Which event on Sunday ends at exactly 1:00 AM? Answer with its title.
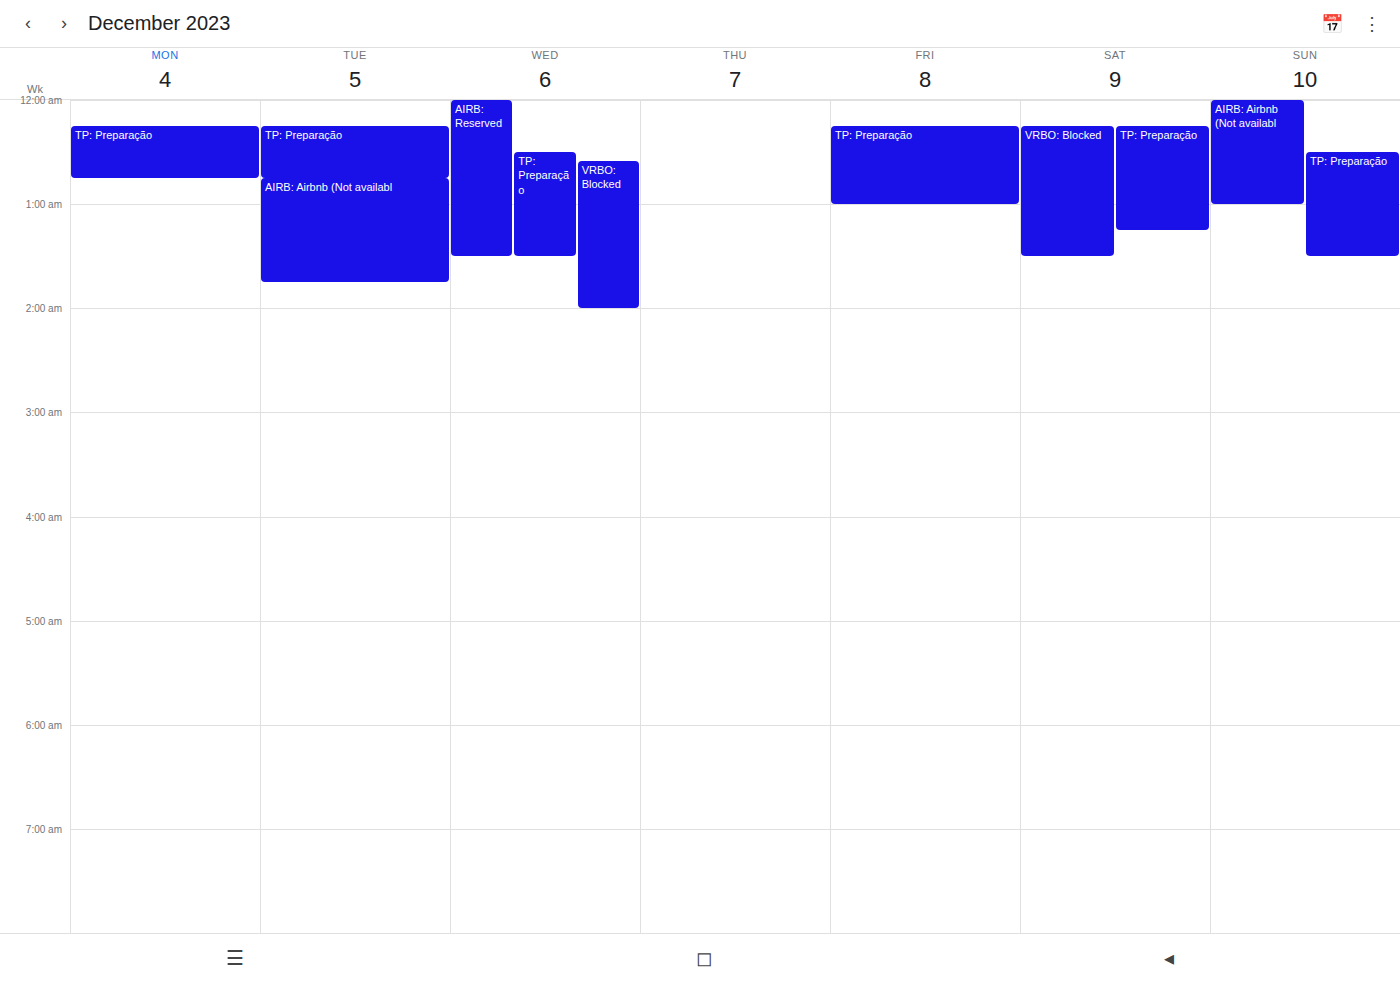
"AIRB: Airbnb (Not availabl"